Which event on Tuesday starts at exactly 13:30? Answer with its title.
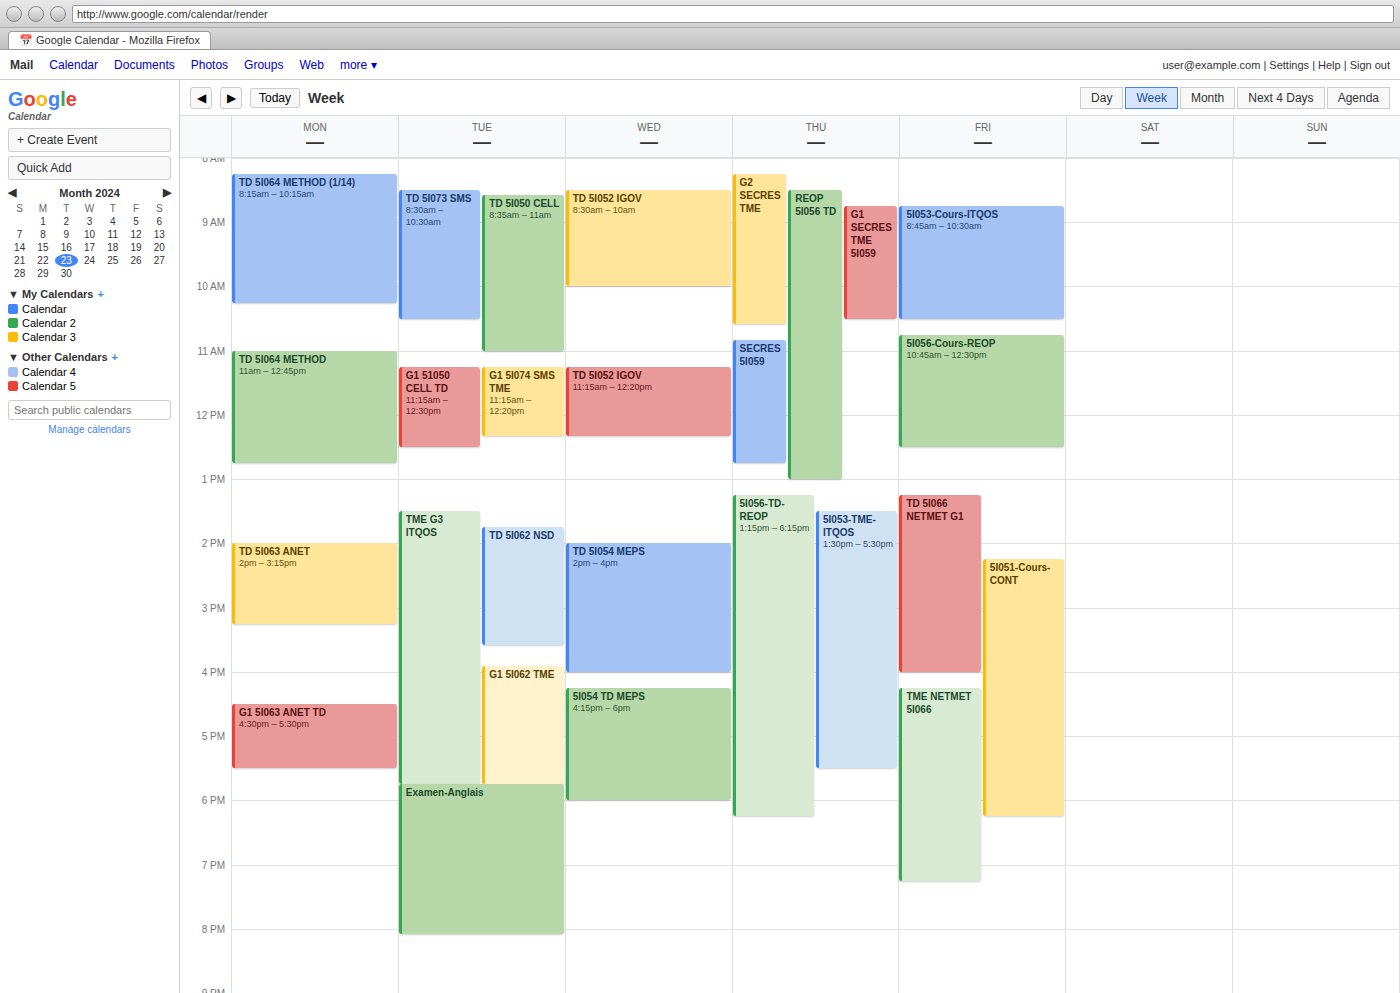
"TME G3 ITQOS"